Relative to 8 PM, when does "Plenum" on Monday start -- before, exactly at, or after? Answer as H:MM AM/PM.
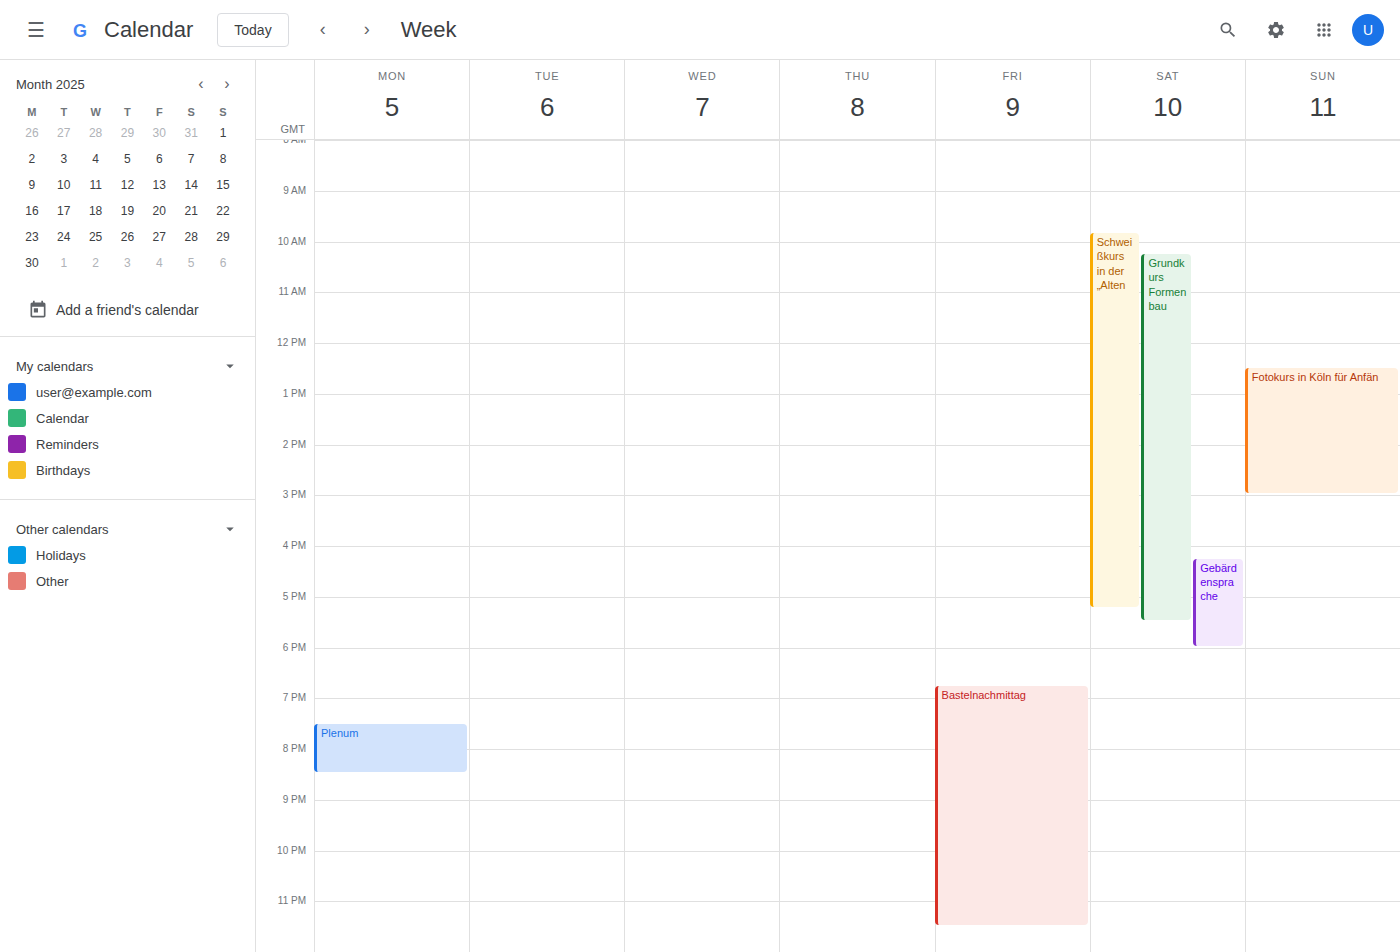
7:30 PM -- before 8 PM, 30 minutes above the 8 PM line.